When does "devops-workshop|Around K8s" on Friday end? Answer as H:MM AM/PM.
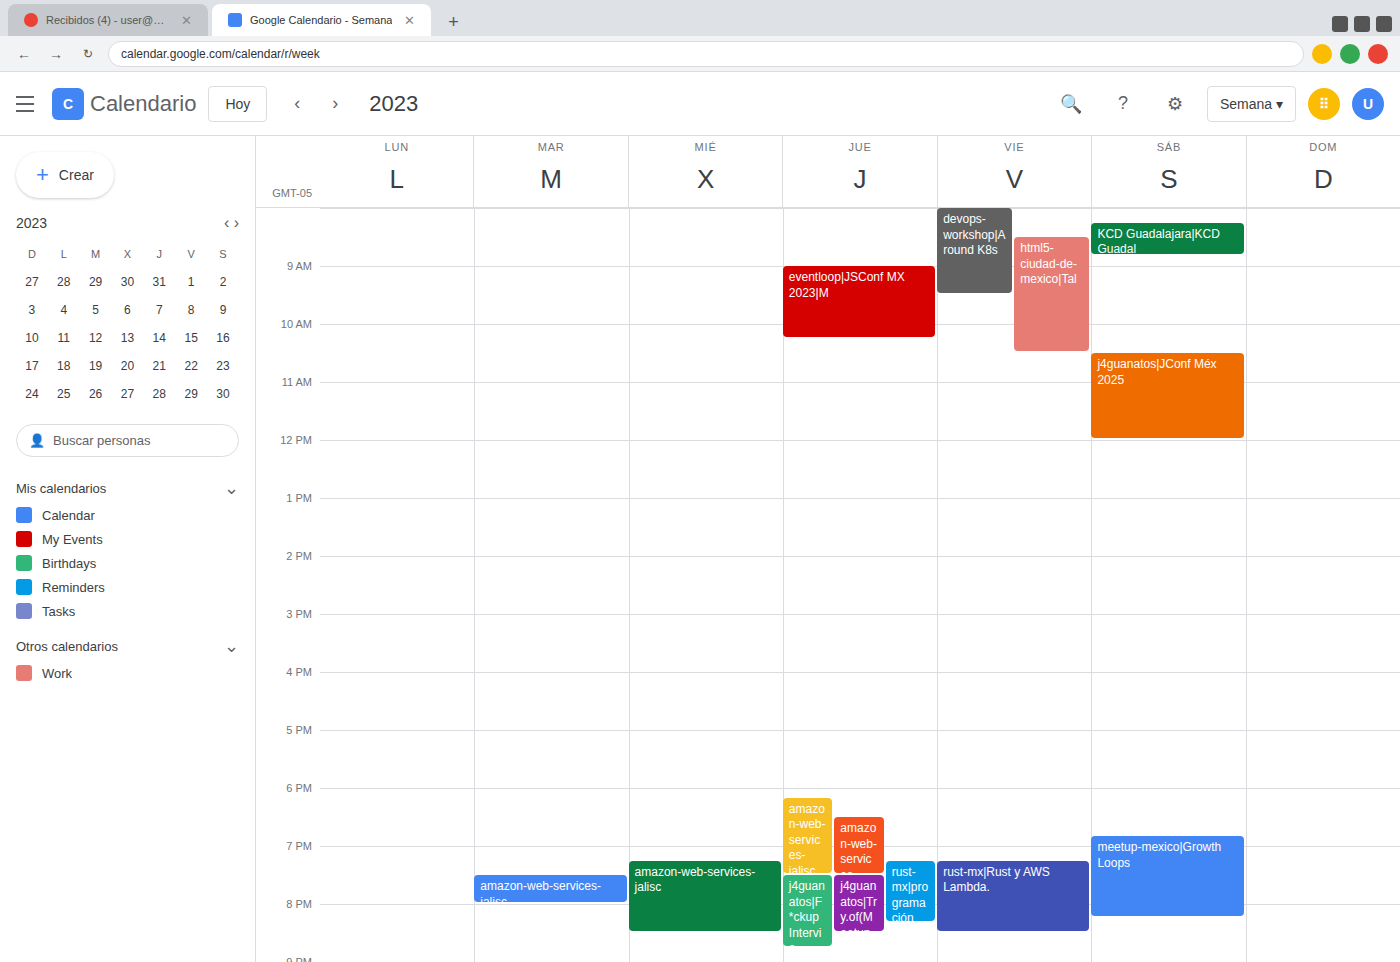
9:30 AM